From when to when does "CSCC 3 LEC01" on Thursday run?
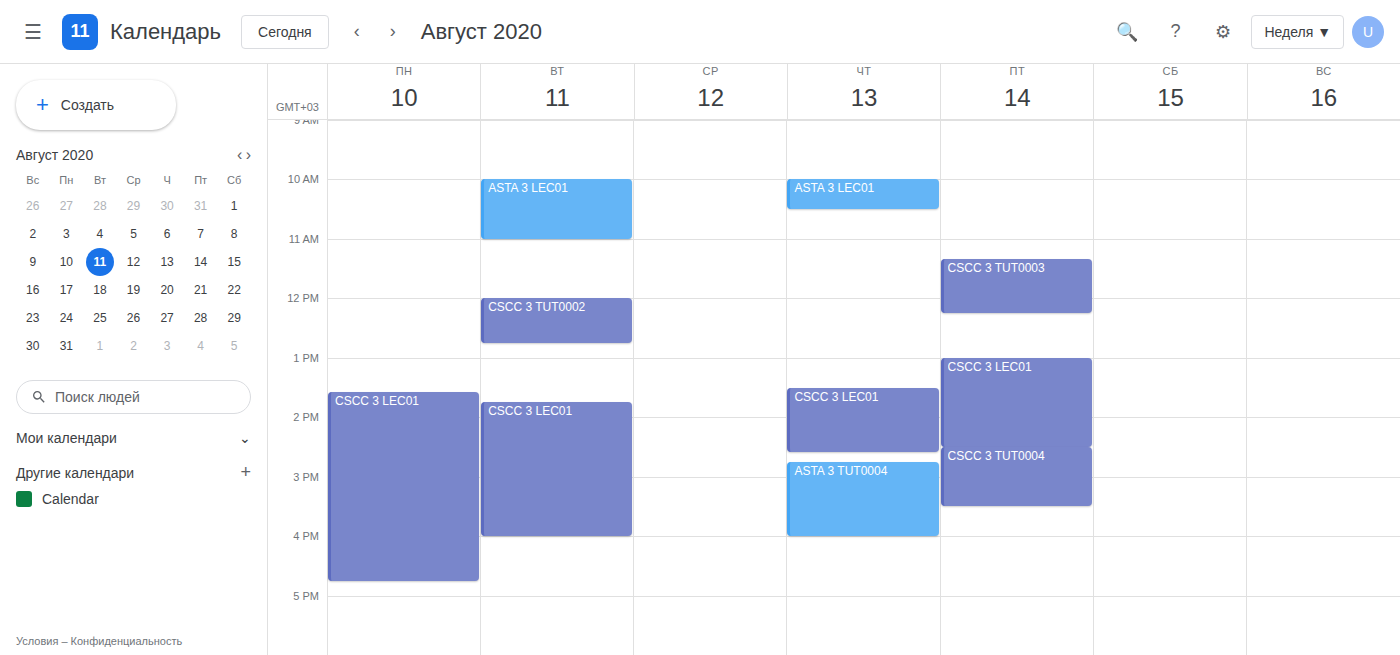
1:30 PM to 2:35 PM